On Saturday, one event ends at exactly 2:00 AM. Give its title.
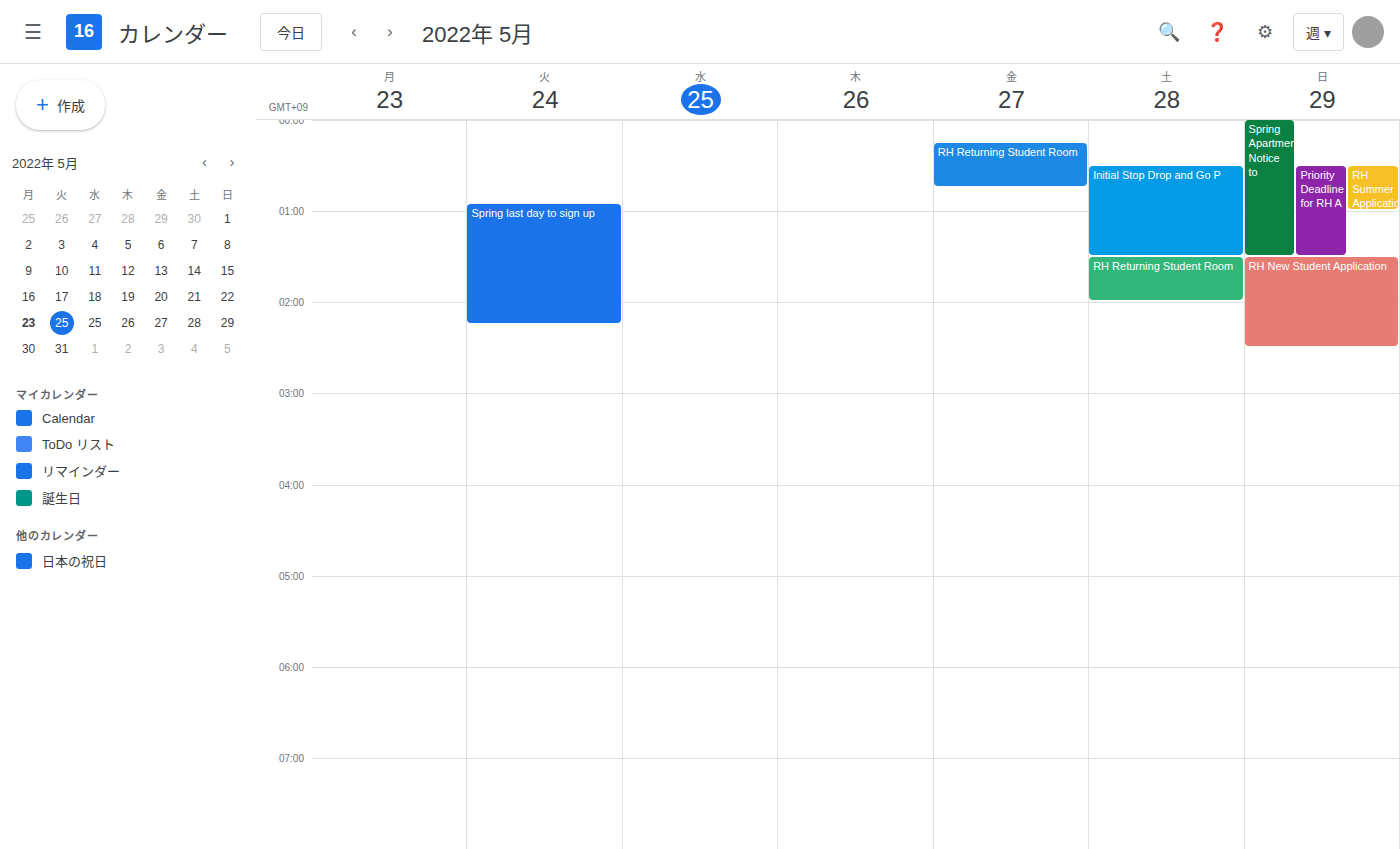
"RH Returning Student Room"